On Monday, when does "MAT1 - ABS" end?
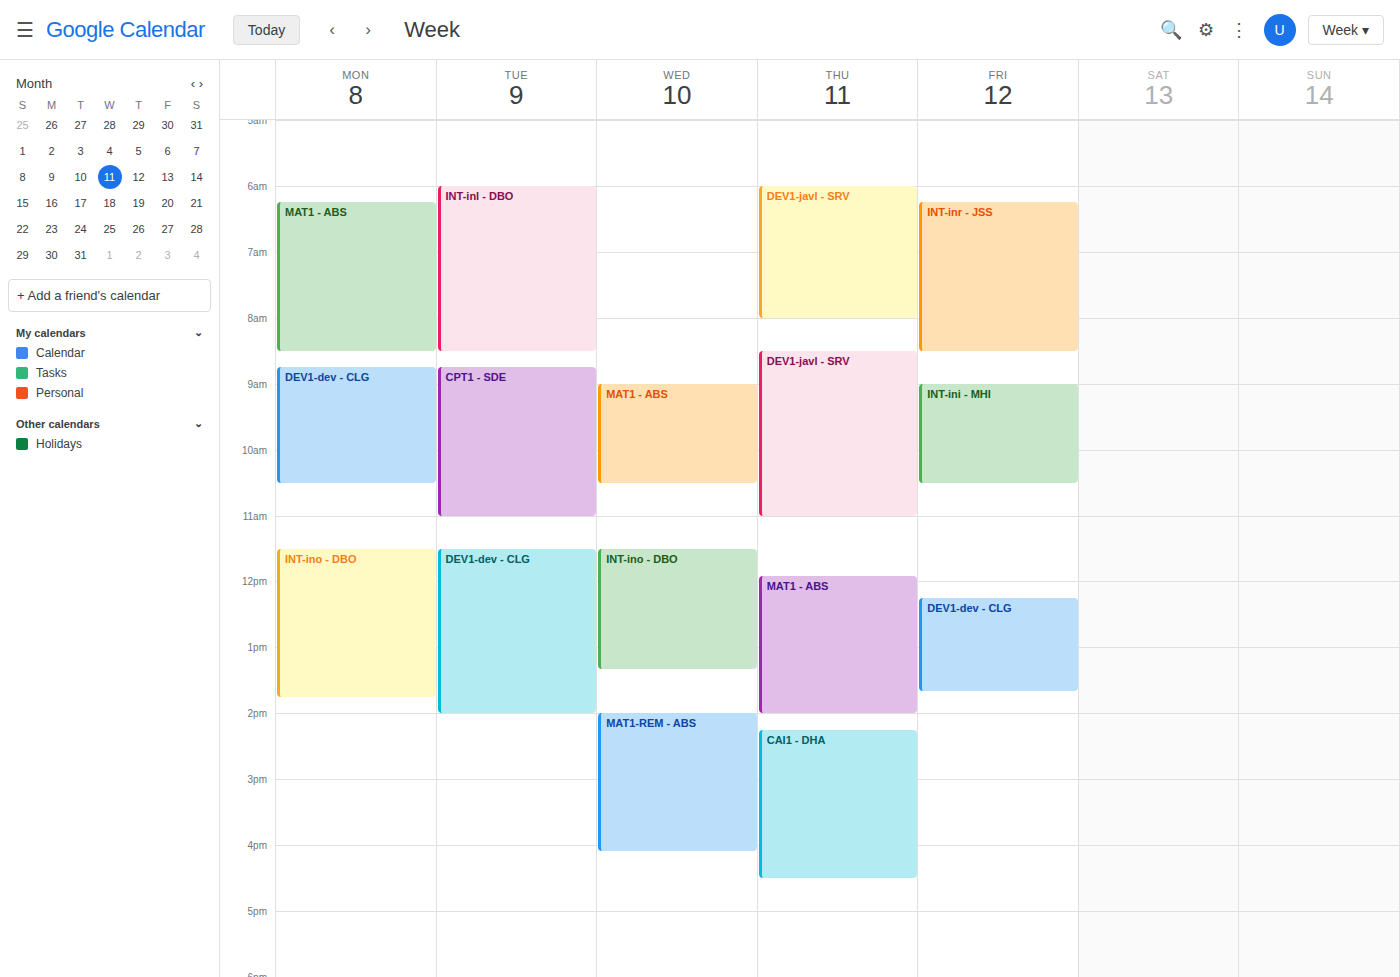
8:30 AM